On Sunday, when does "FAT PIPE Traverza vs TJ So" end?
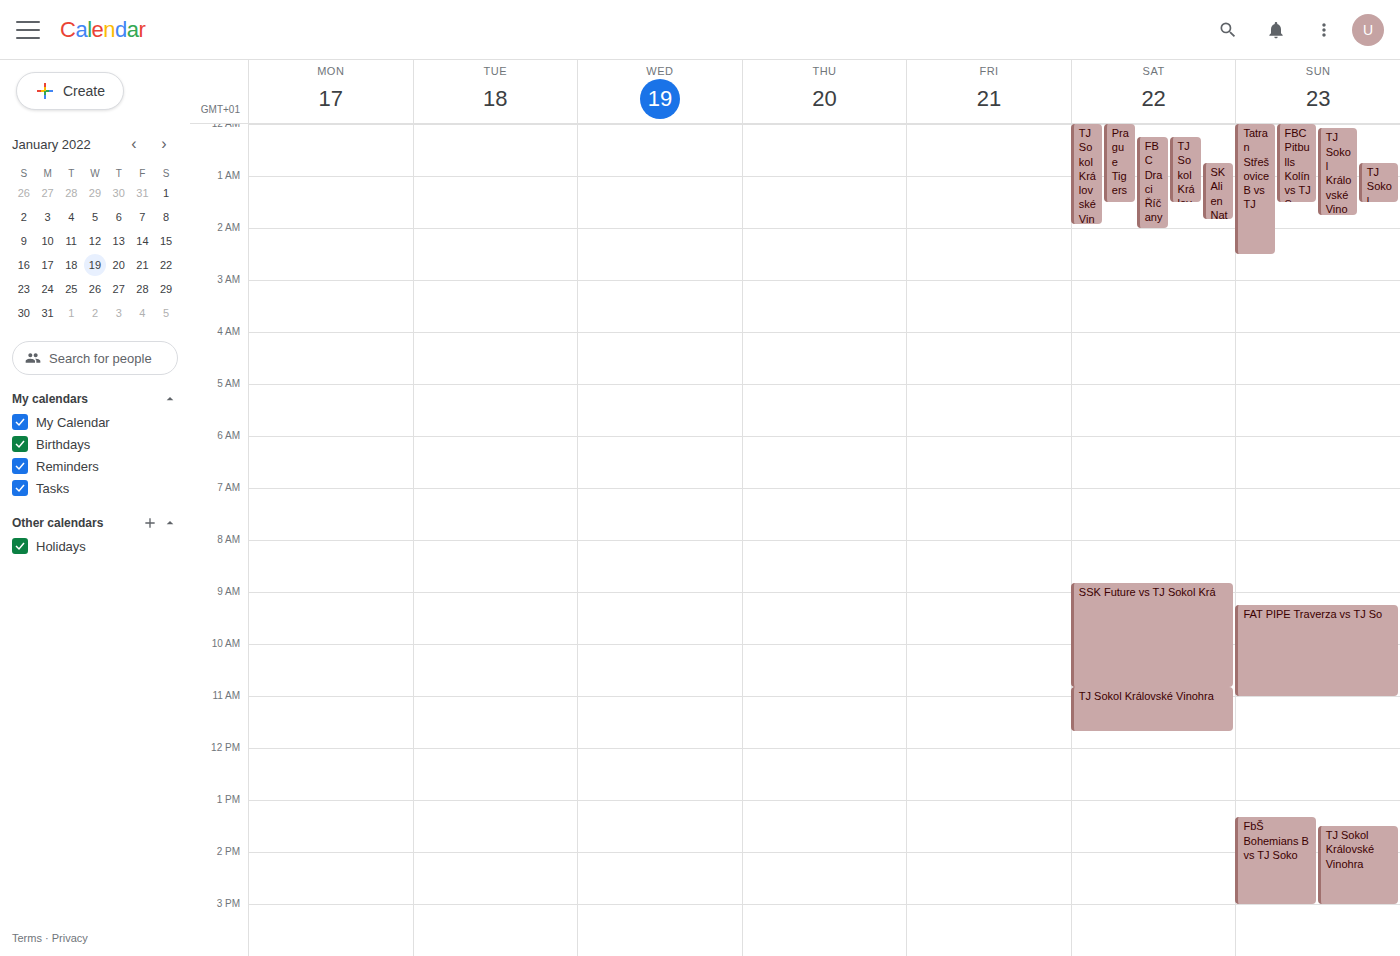
11:00 AM